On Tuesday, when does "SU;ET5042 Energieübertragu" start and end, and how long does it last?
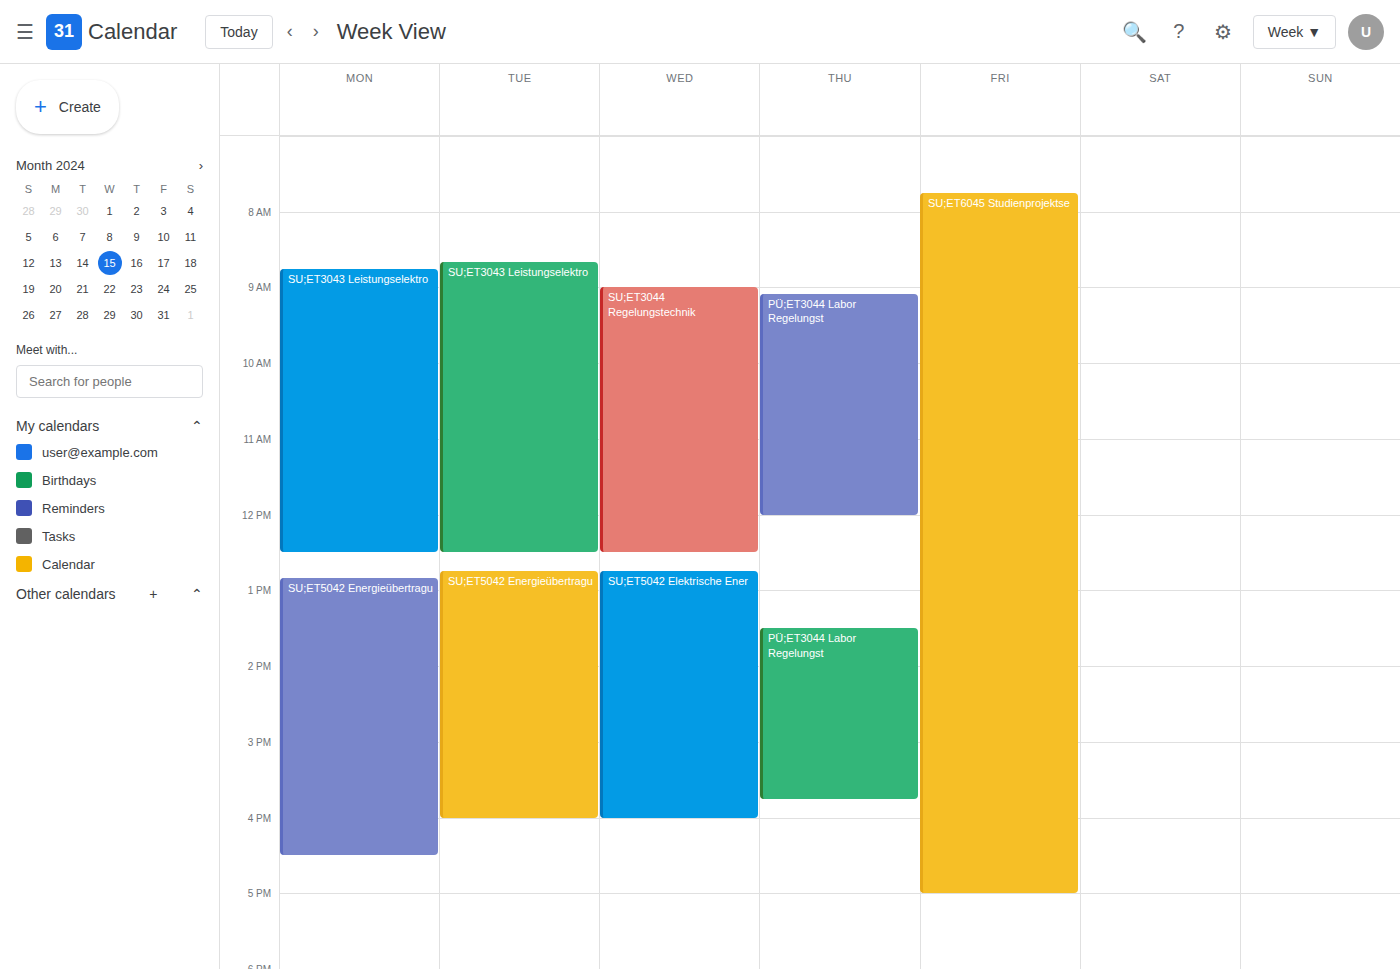
12:45 PM to 4:00 PM, 3 hours 15 minutes